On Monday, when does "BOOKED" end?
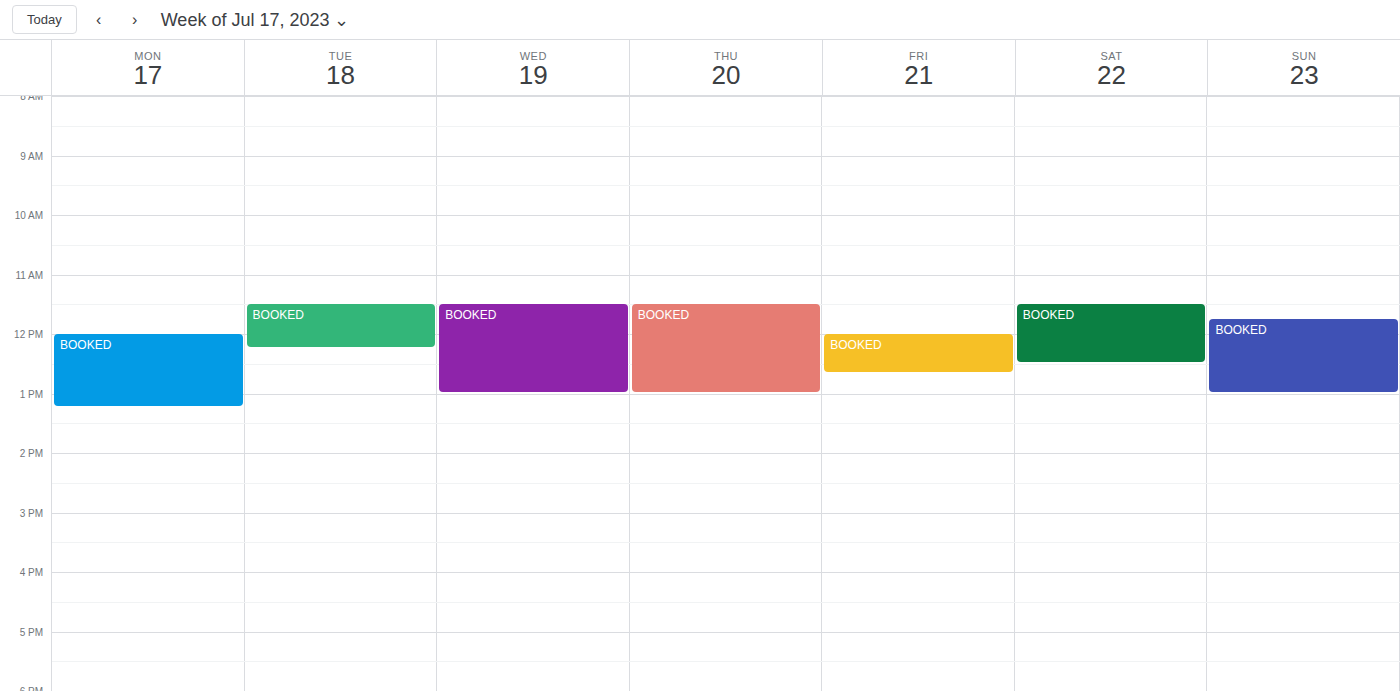
1:15 PM